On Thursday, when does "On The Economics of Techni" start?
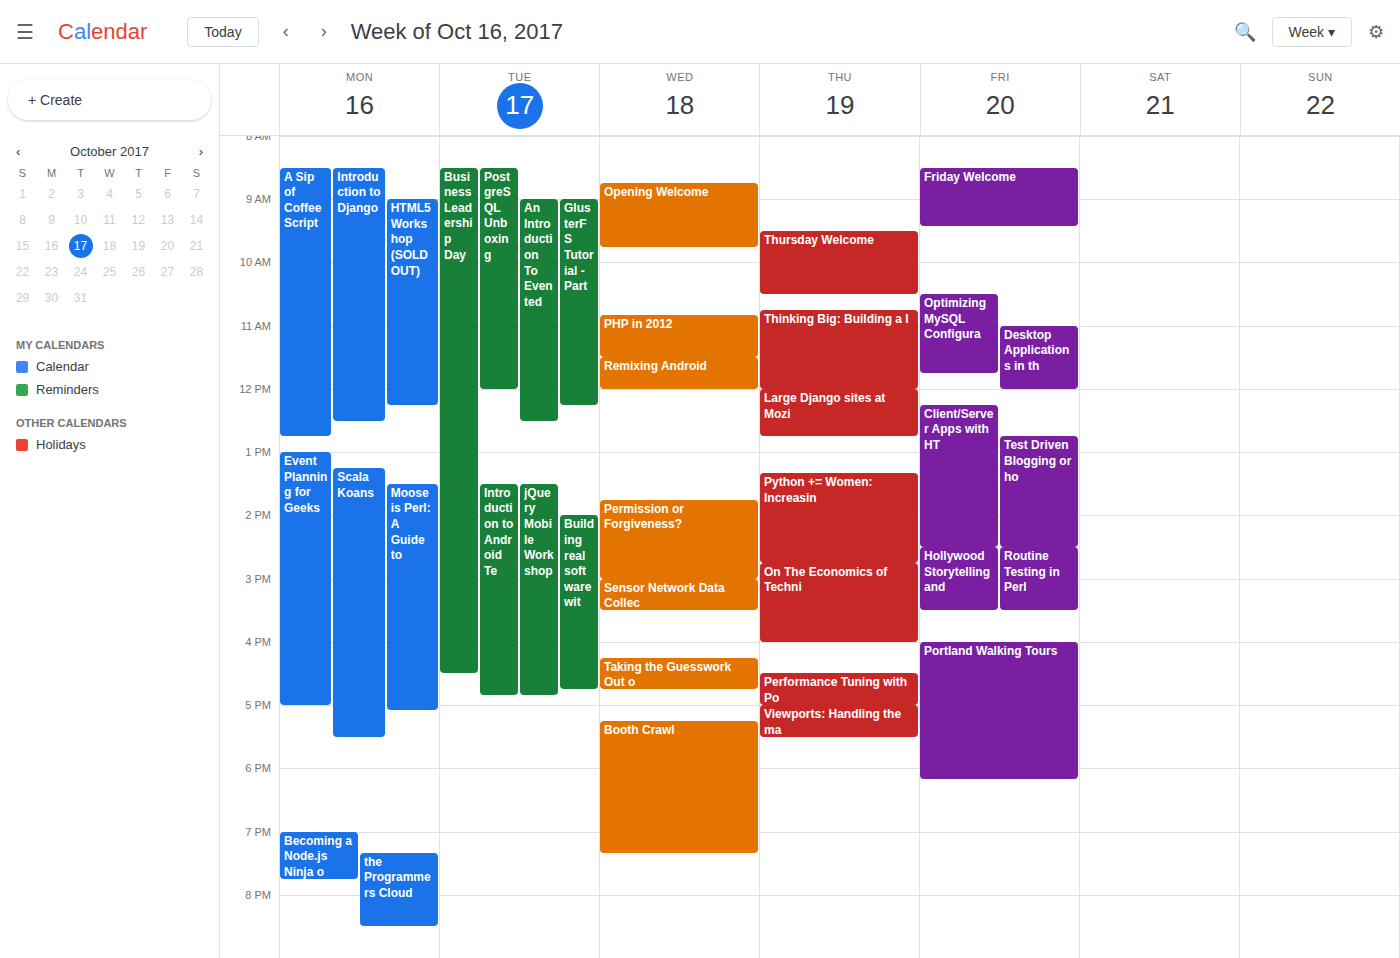
2:45 PM